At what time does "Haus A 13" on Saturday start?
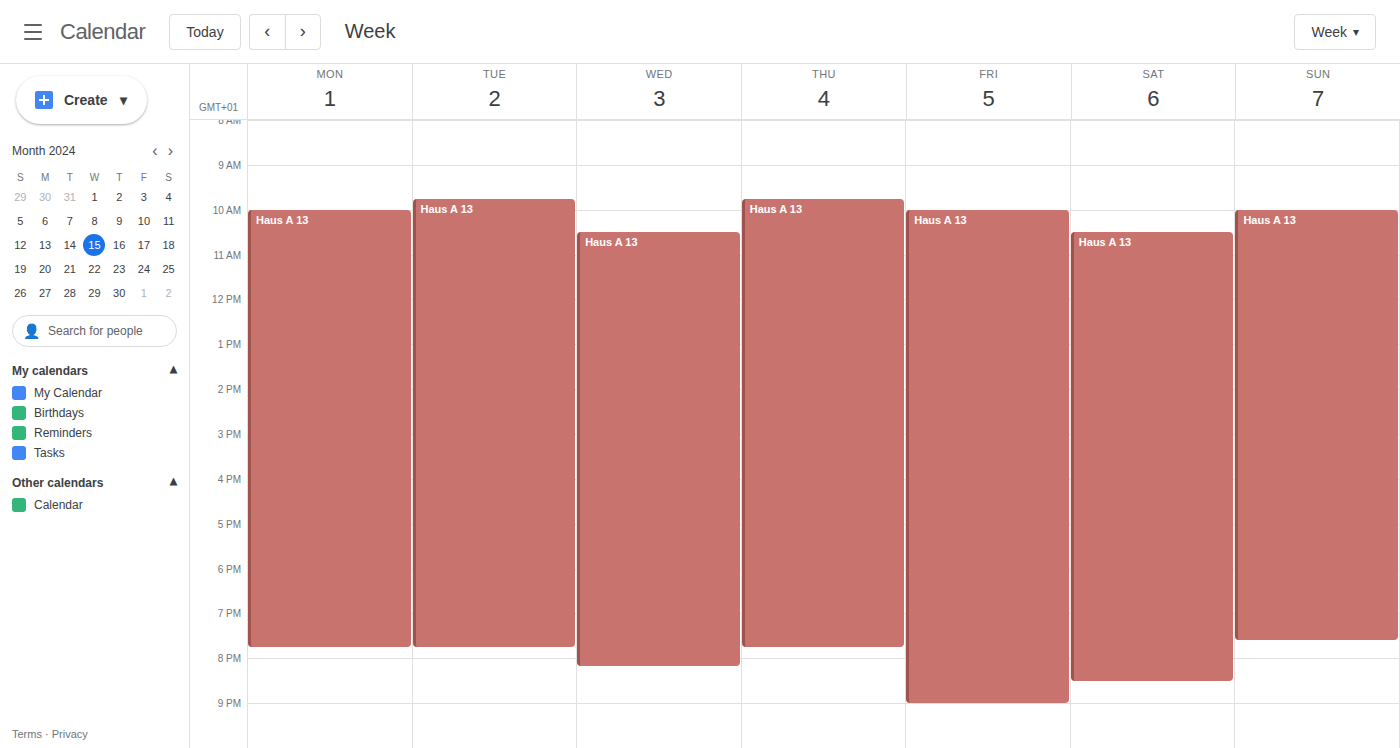
10:30 AM